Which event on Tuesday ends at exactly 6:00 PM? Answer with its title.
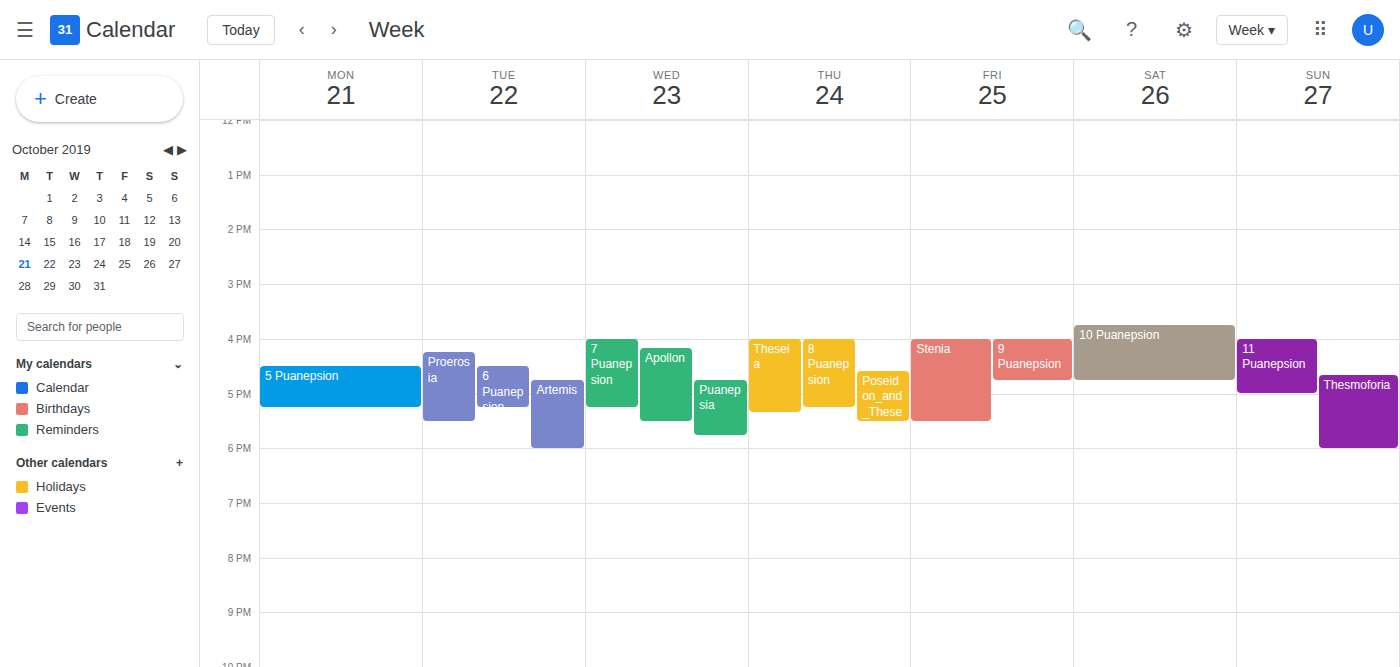
"Artemis"